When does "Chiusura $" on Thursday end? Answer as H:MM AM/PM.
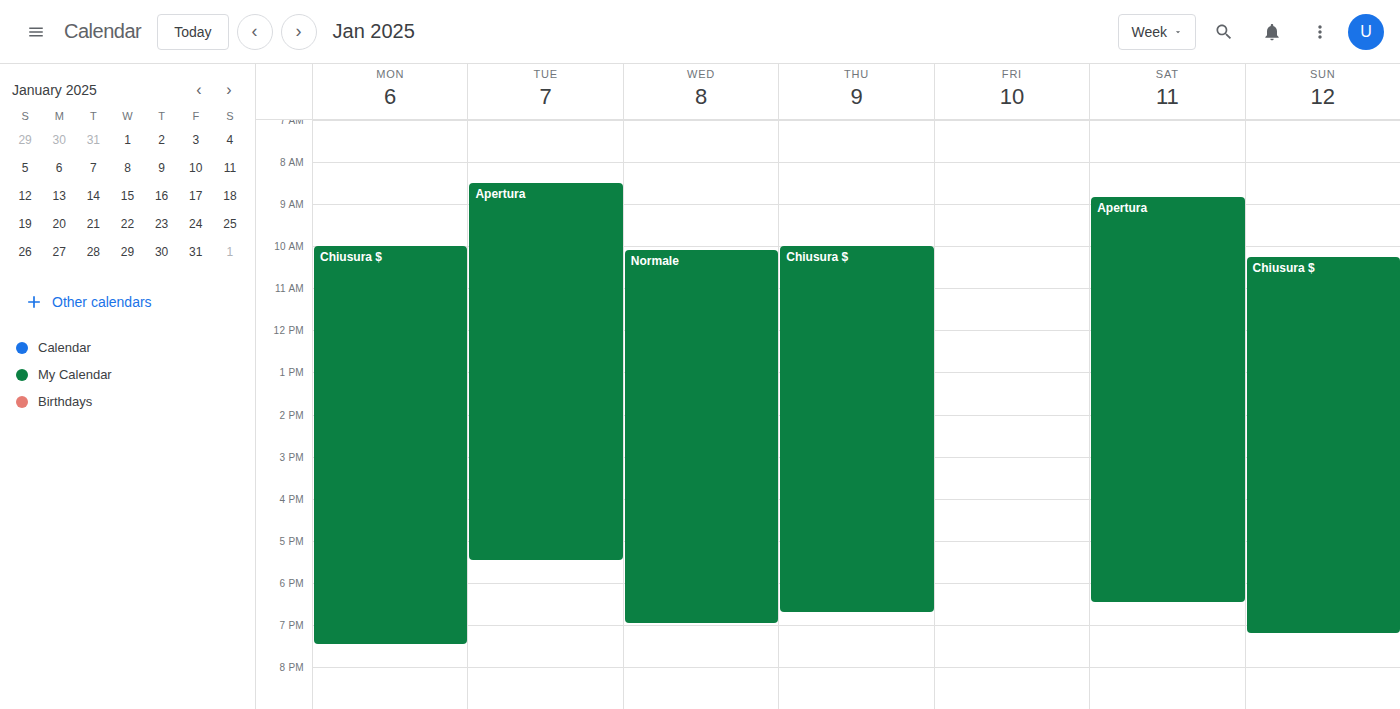
6:45 PM